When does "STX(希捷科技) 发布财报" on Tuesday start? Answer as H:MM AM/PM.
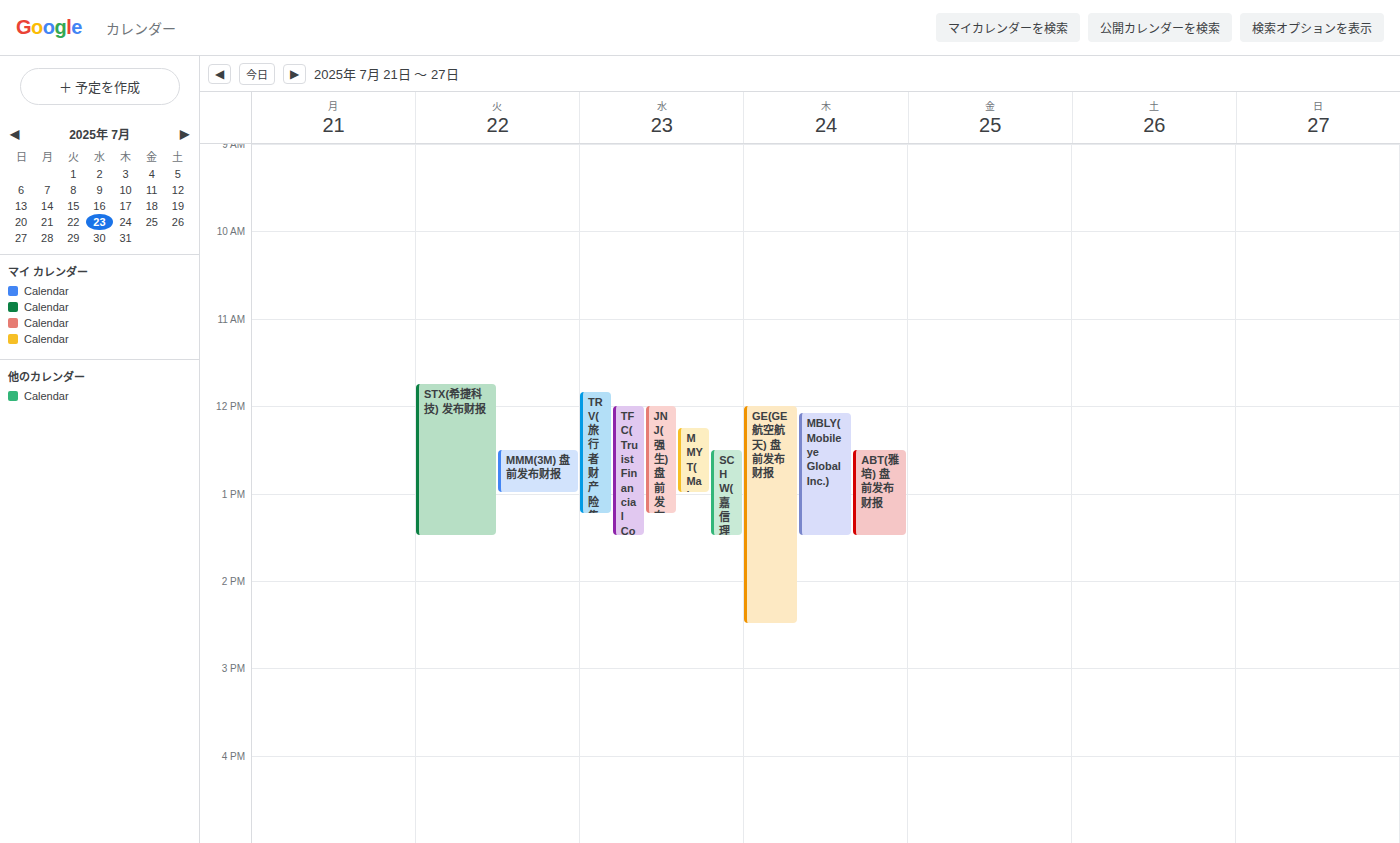
11:45 AM